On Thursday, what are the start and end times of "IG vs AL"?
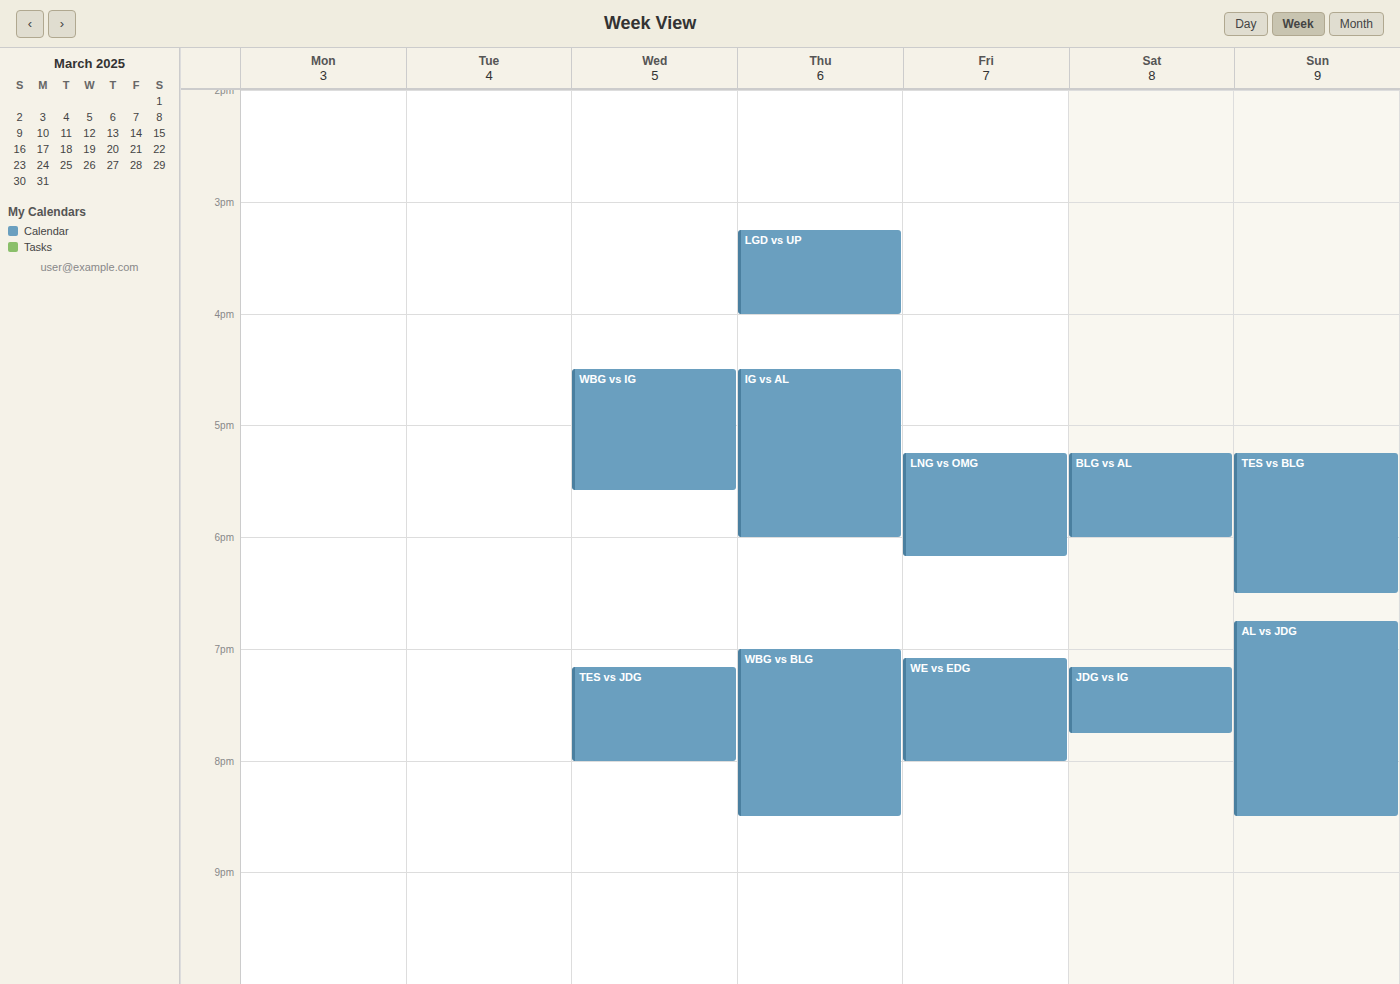
4:30 PM to 6:00 PM